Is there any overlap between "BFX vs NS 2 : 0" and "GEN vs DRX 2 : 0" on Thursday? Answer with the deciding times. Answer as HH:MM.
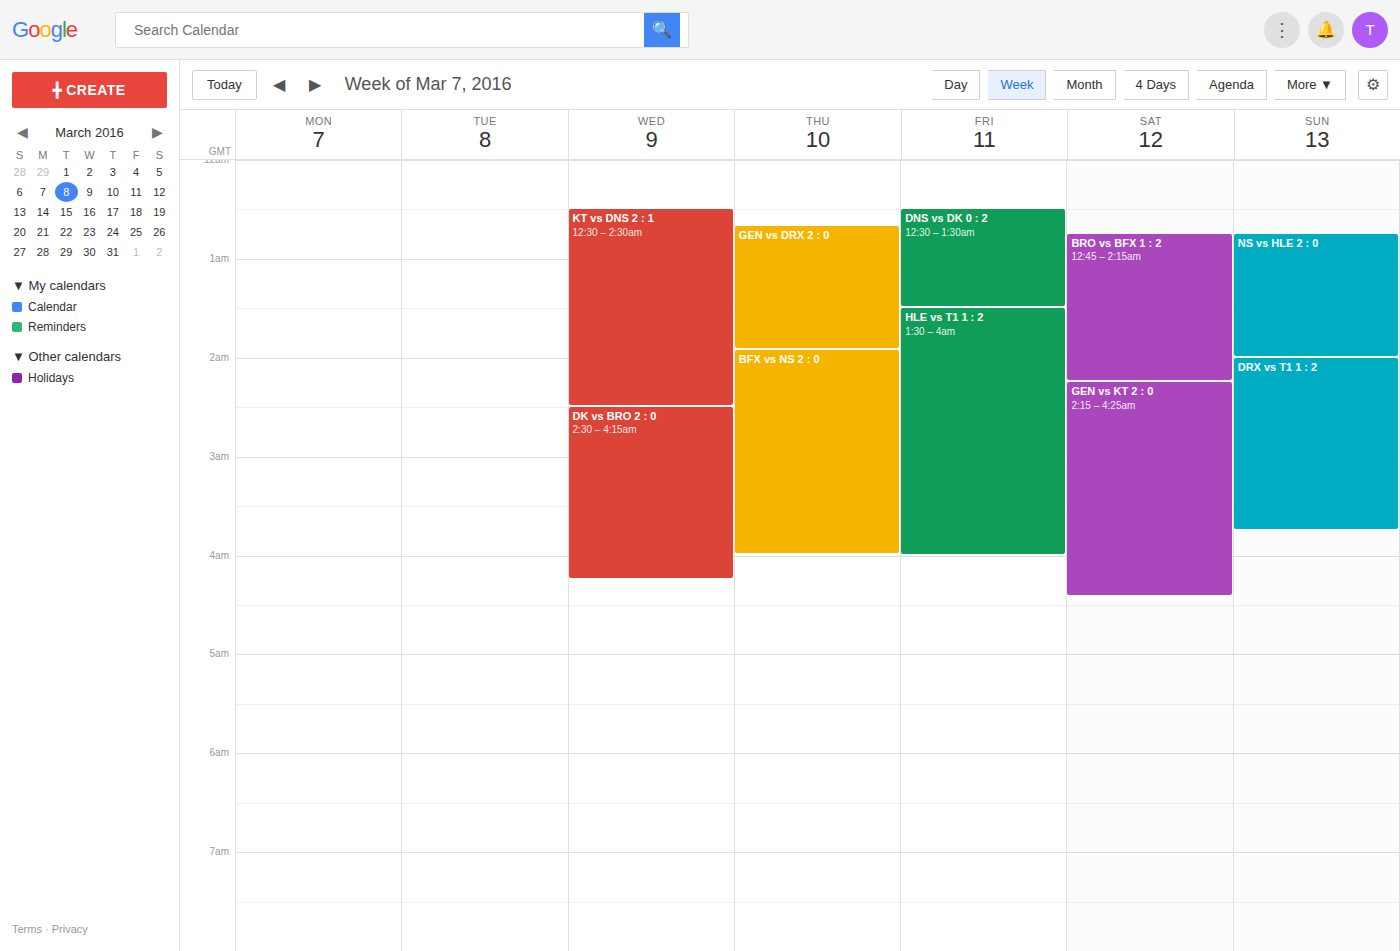
"GEN vs DRX 2 : 0" ends at 01:55, exactly when "BFX vs NS 2 : 0" starts -- they touch but do not overlap.